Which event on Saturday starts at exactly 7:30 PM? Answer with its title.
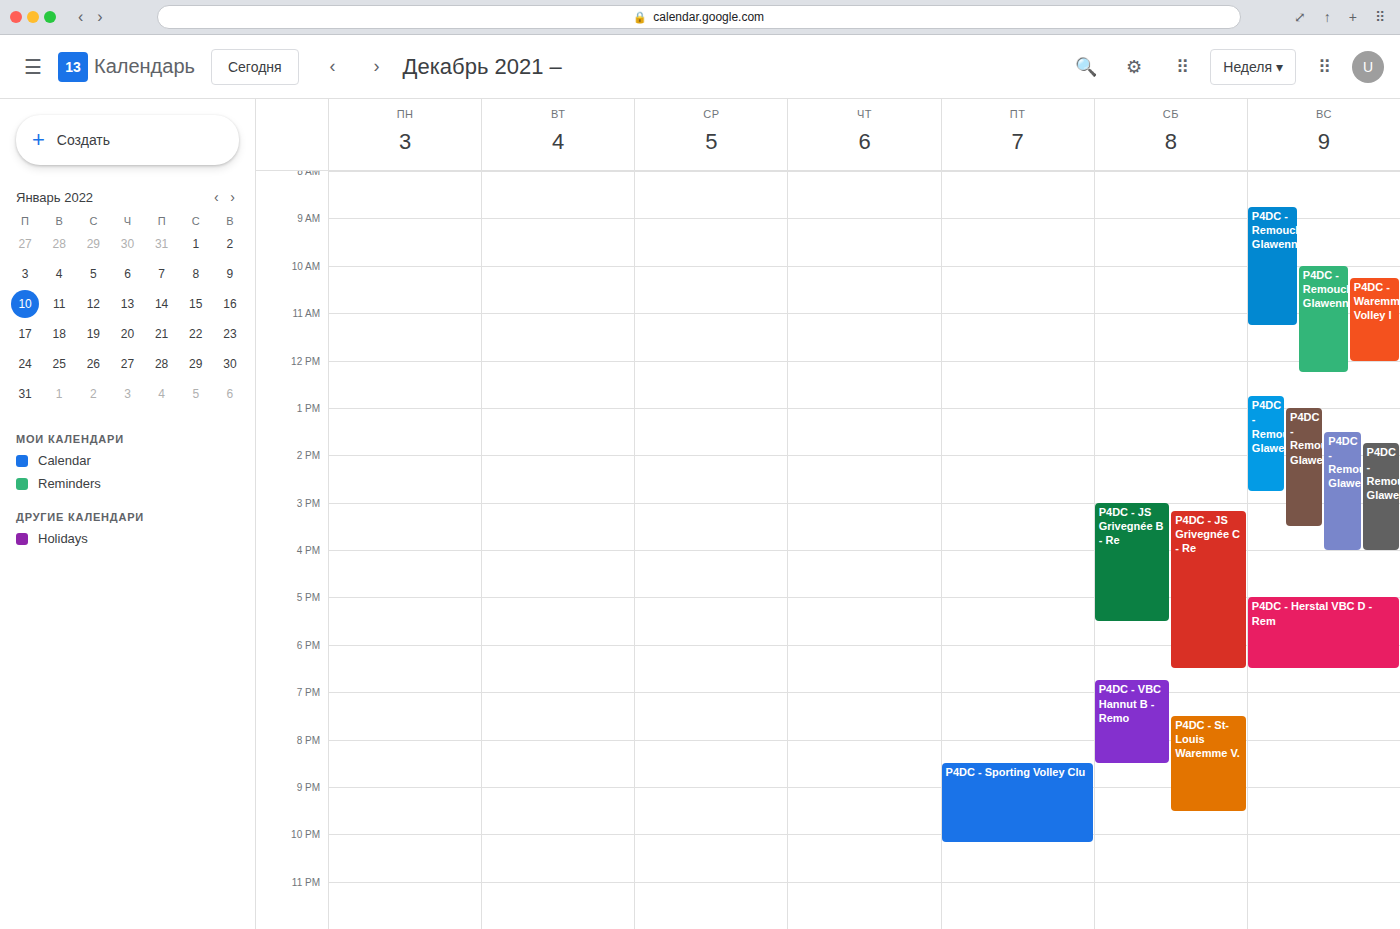
"P4DC - St-Louis Waremme V."